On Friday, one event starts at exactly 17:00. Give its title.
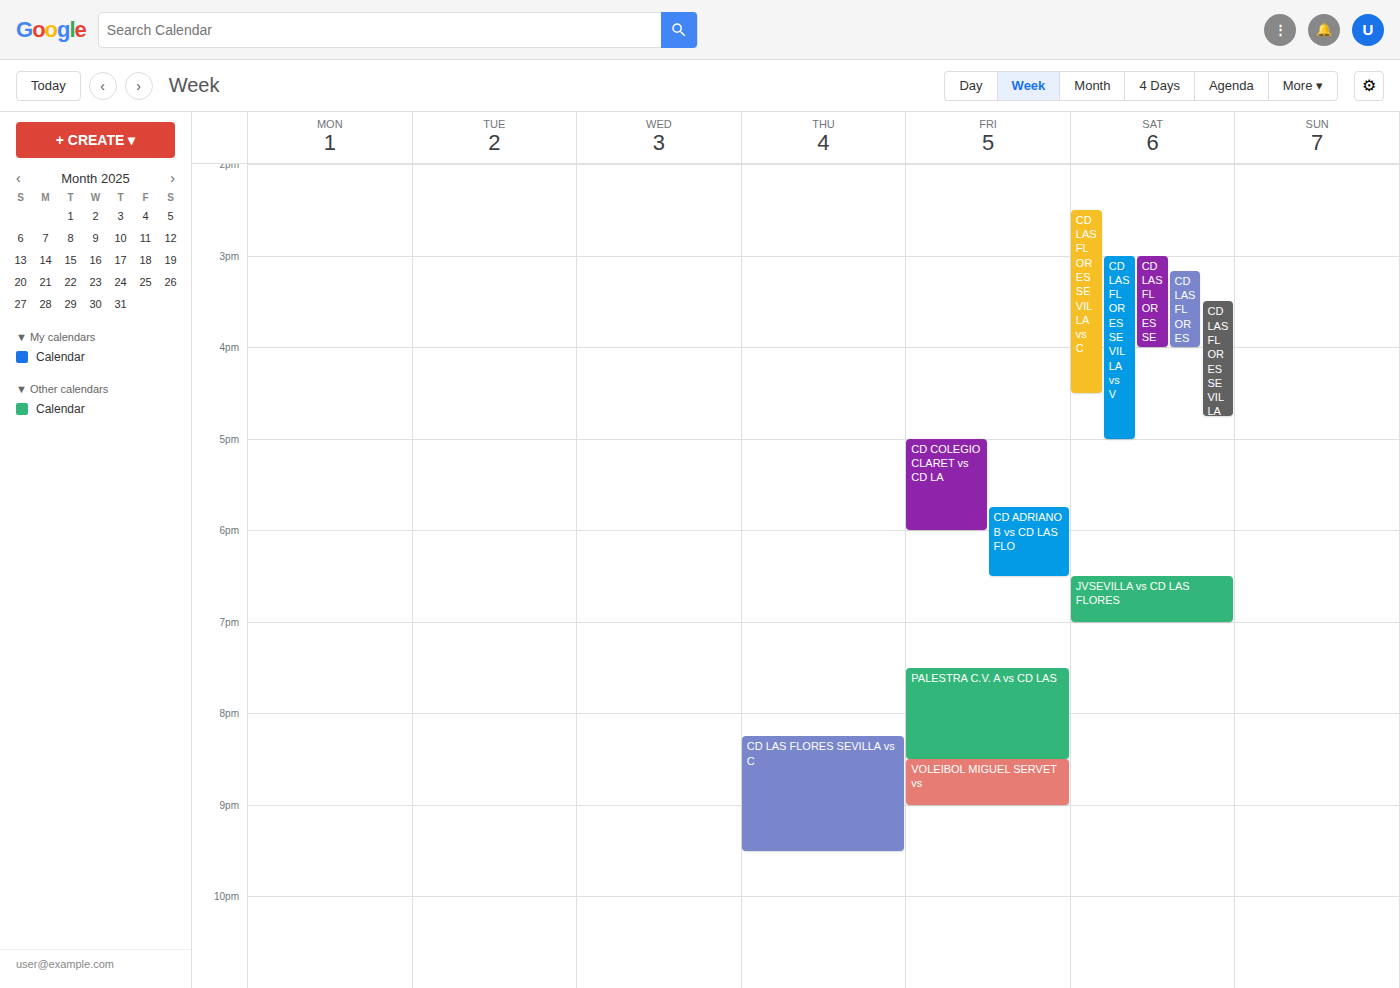
"CD COLEGIO CLARET vs CD LA"